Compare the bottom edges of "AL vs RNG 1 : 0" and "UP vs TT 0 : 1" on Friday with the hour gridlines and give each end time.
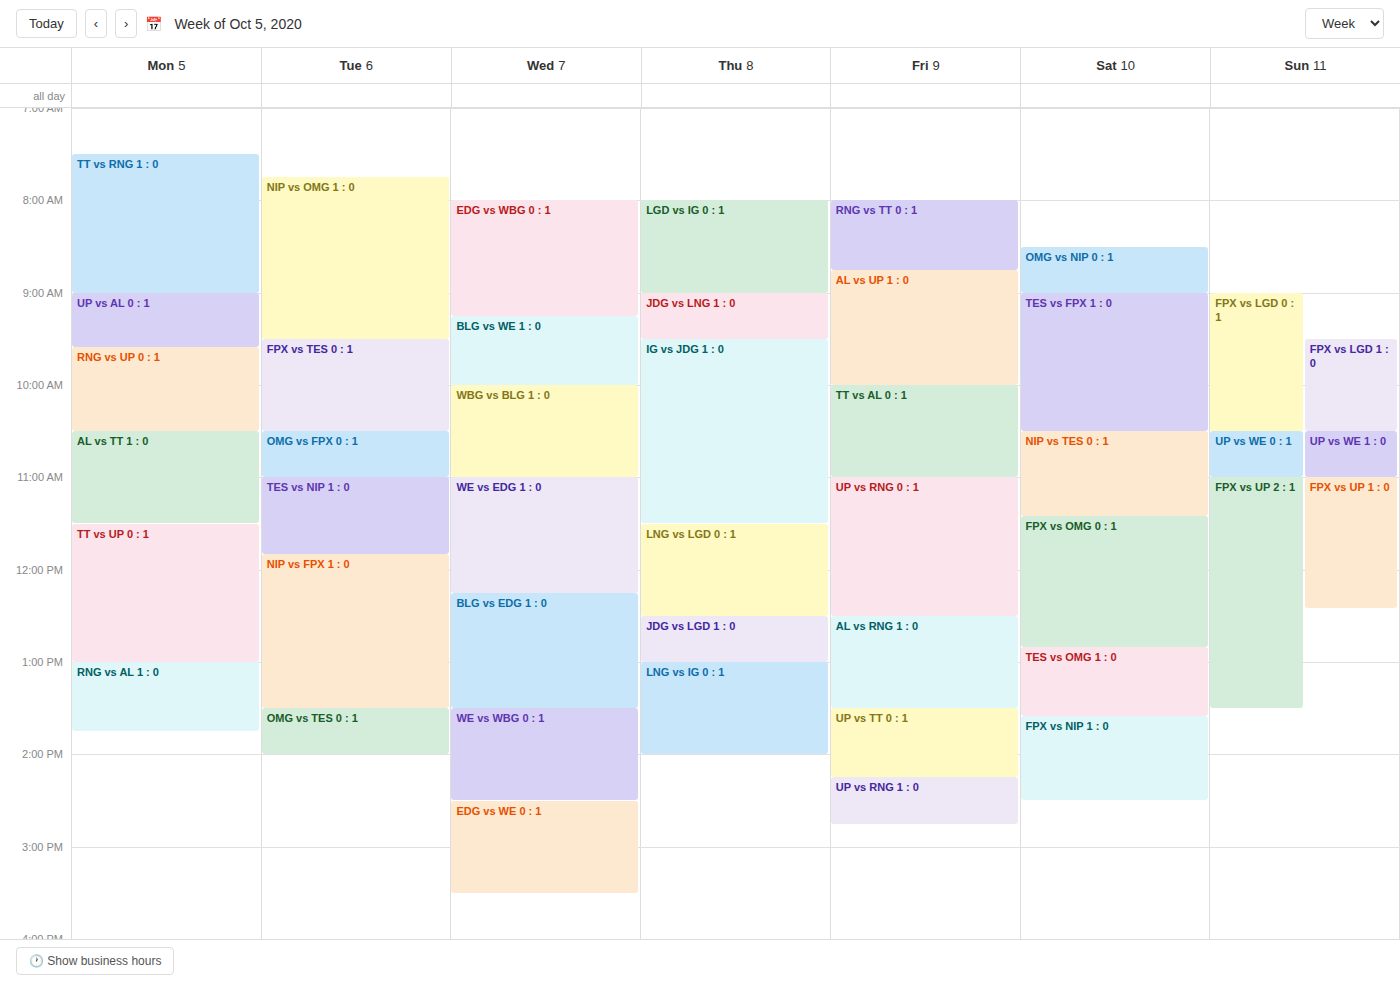
"AL vs RNG 1 : 0": 1:30 PM, halfway between the 1 PM and 2 PM lines. "UP vs TT 0 : 1": 2:15 PM, neither: a quarter of the way from the 2 PM line to the 3 PM line.